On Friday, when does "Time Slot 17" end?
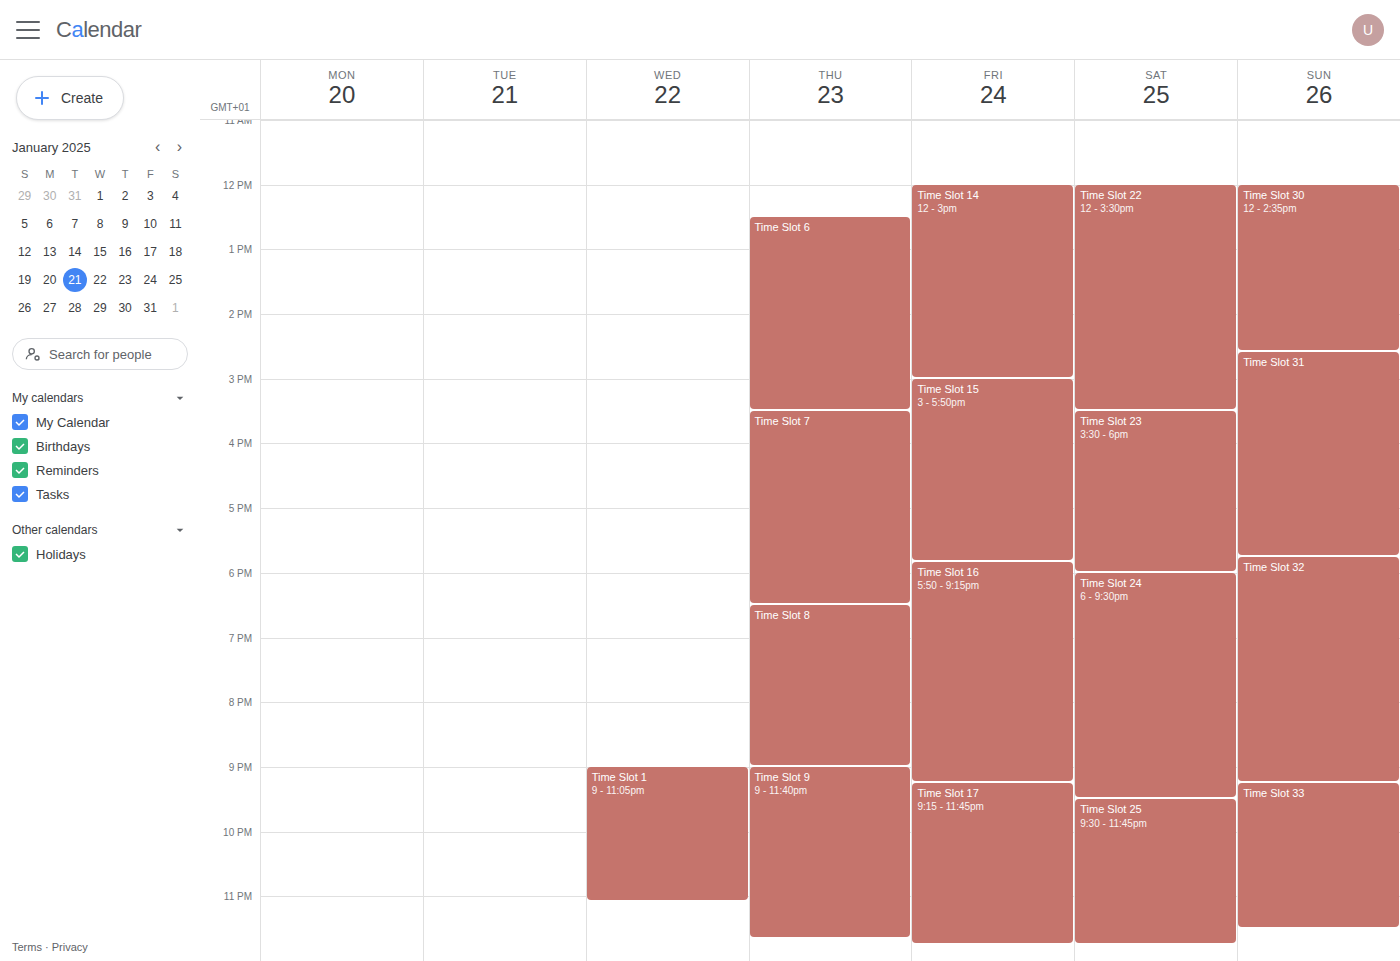
11:45 PM